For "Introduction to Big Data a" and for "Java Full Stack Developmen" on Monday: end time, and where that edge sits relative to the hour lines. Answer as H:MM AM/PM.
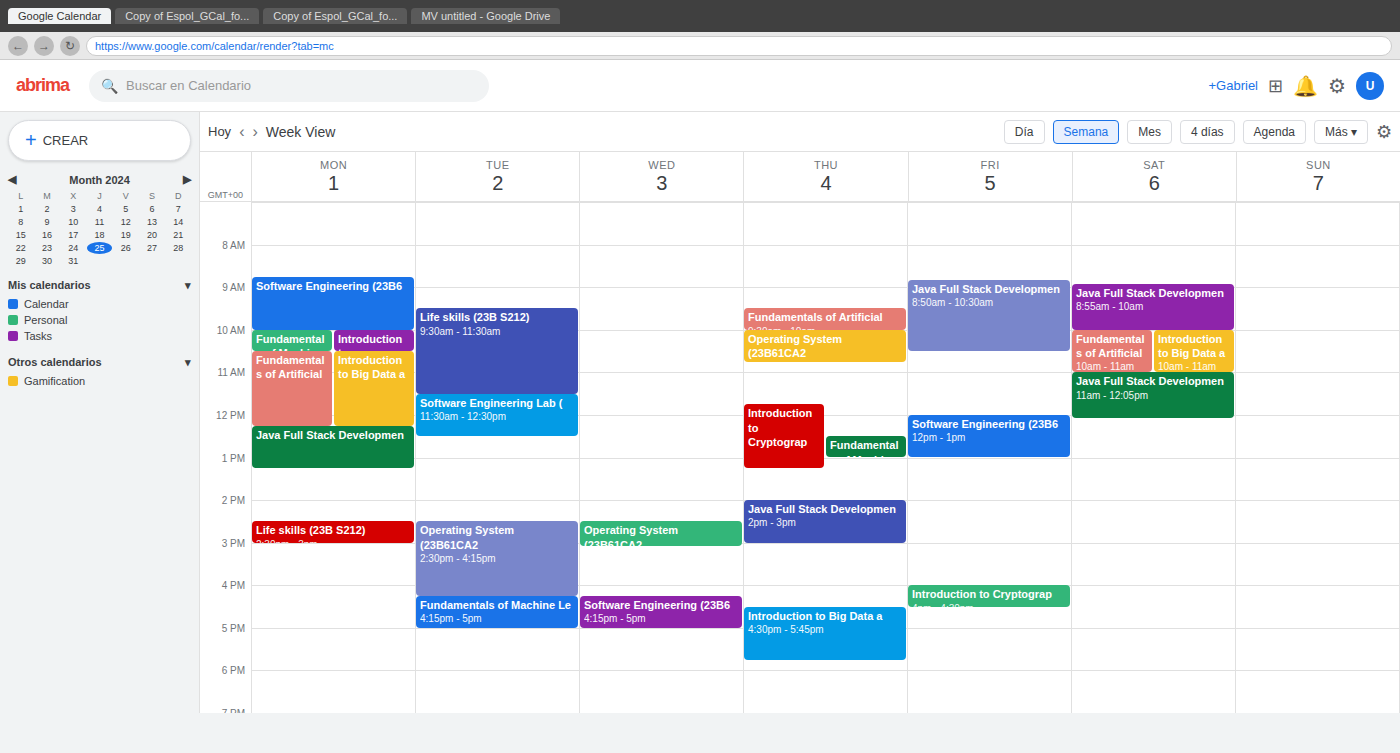
"Introduction to Big Data a": 12:15 PM, neither: a quarter of the way from the 12 PM line to the 1 PM line. "Java Full Stack Developmen": 1:15 PM, neither: a quarter of the way from the 1 PM line to the 2 PM line.